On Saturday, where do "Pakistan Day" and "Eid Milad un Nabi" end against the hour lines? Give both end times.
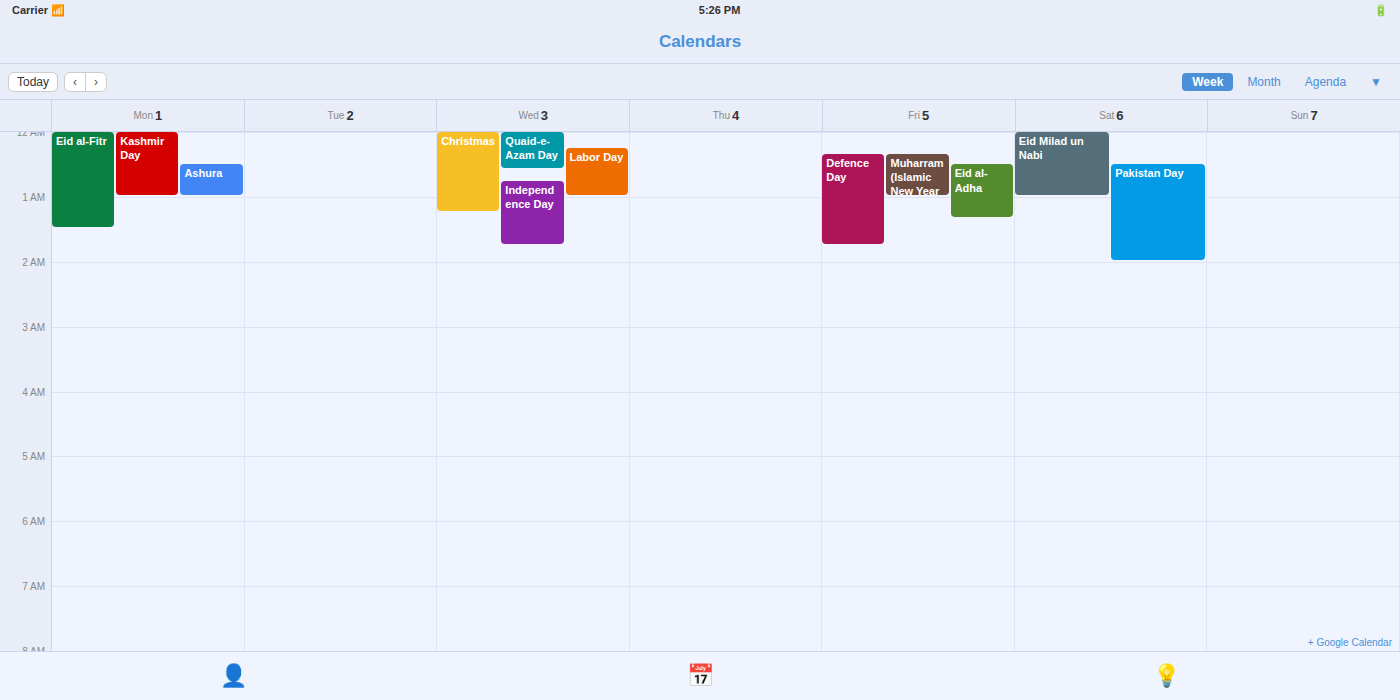
"Pakistan Day": 2:00 AM, exactly on the 2 AM line. "Eid Milad un Nabi": 1:00 AM, exactly on the 1 AM line.